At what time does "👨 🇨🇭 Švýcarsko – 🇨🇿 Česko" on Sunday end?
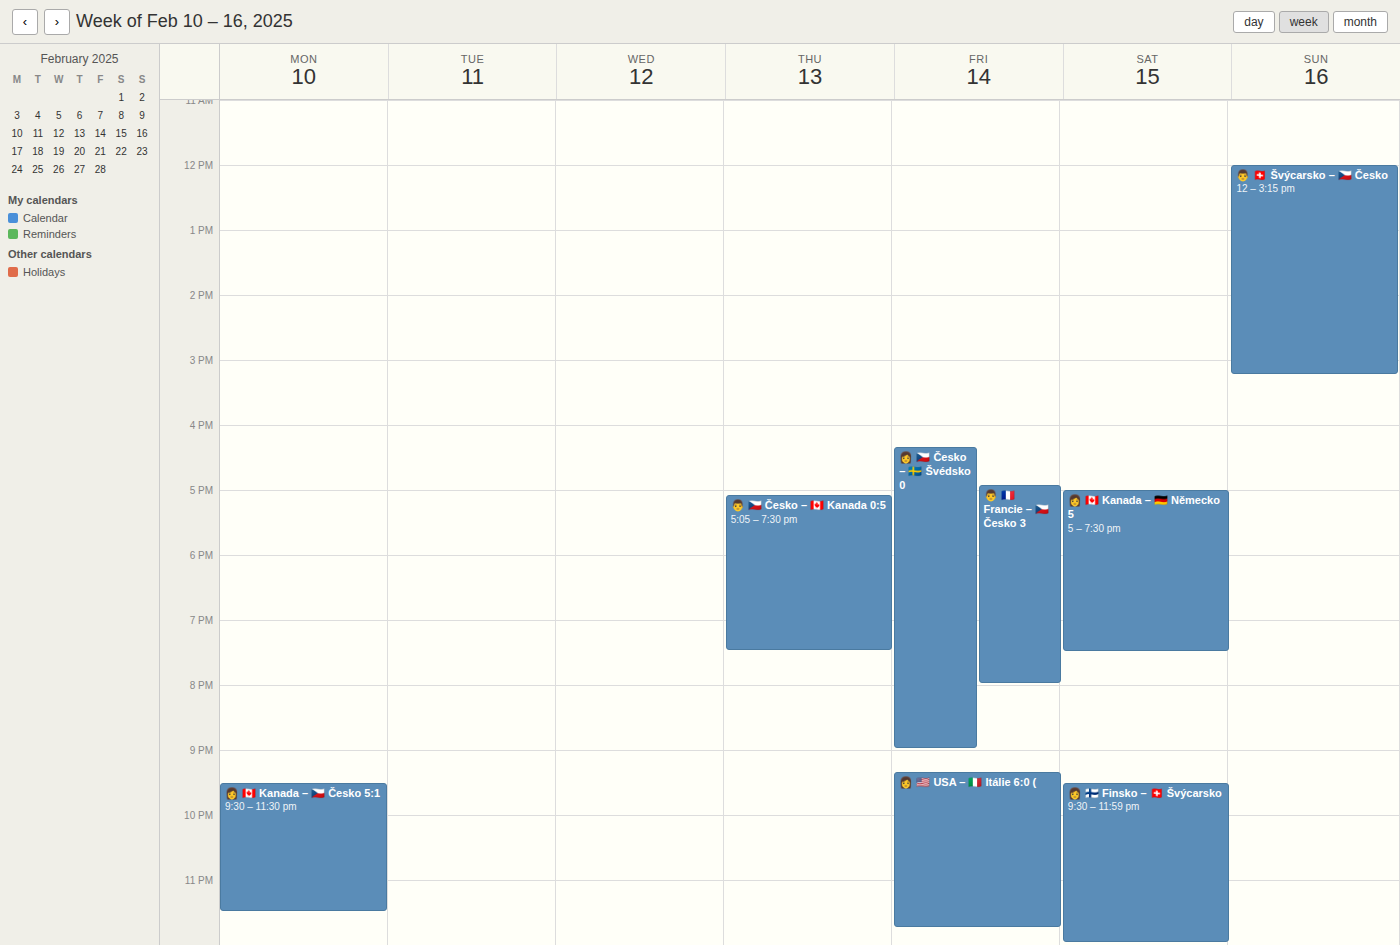
15:15